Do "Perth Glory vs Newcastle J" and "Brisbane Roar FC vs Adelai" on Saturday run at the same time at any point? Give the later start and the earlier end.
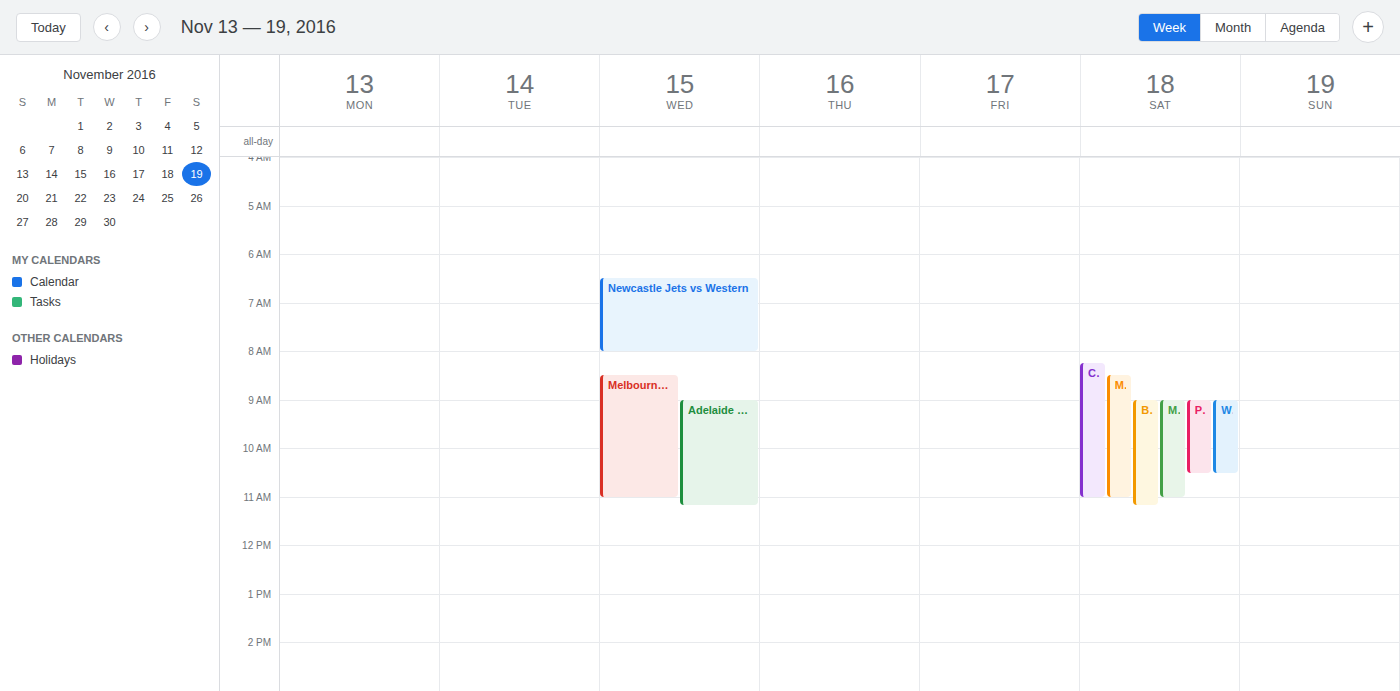
"Brisbane Roar FC vs Adelai" starts at 9:00 AM, before "Perth Glory vs Newcastle J" ends at 10:30 AM -- they overlap.